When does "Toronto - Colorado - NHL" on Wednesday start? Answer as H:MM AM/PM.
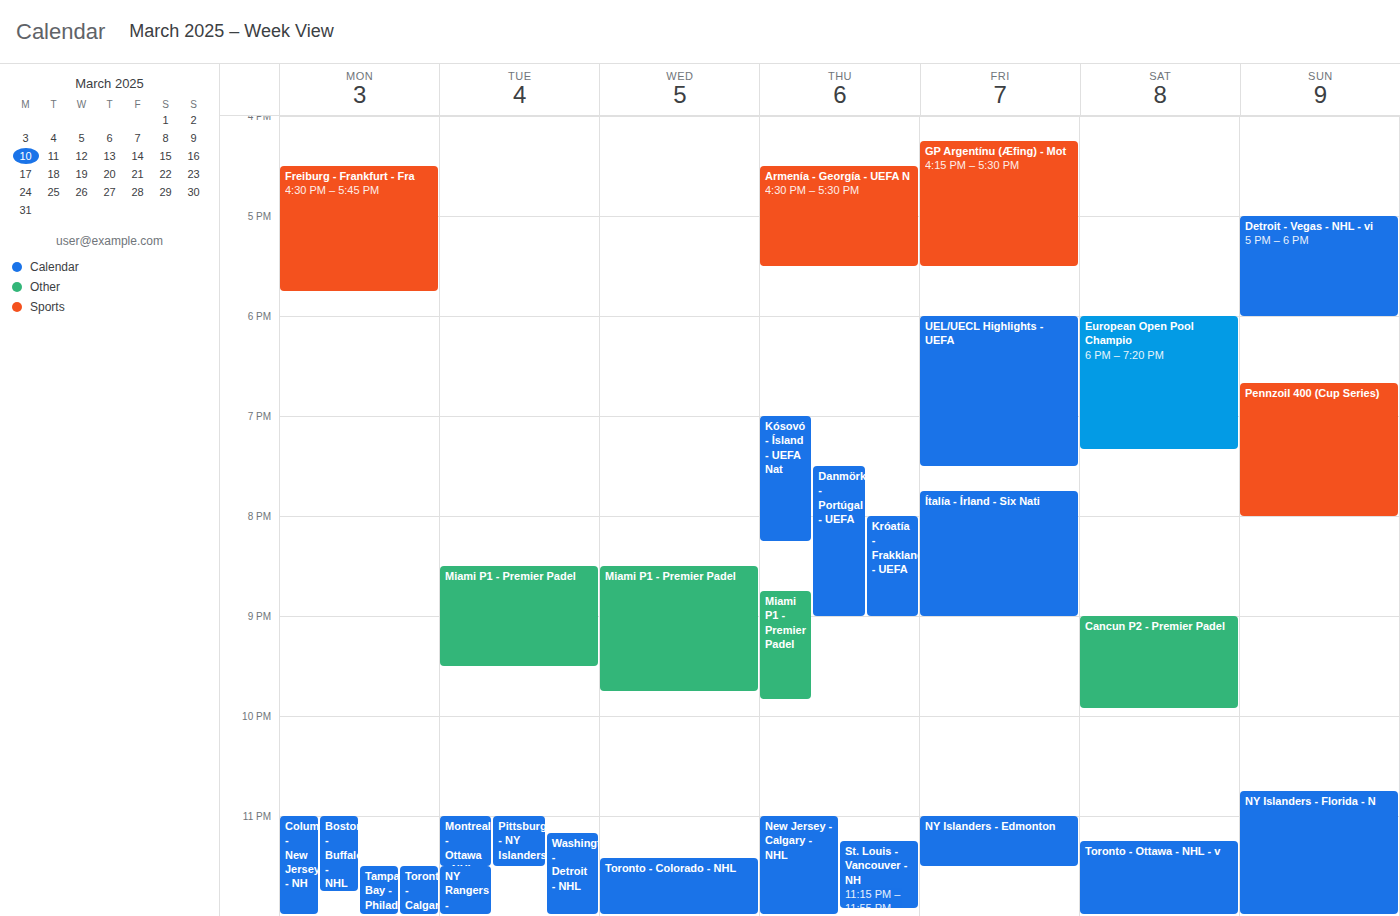
11:25 PM